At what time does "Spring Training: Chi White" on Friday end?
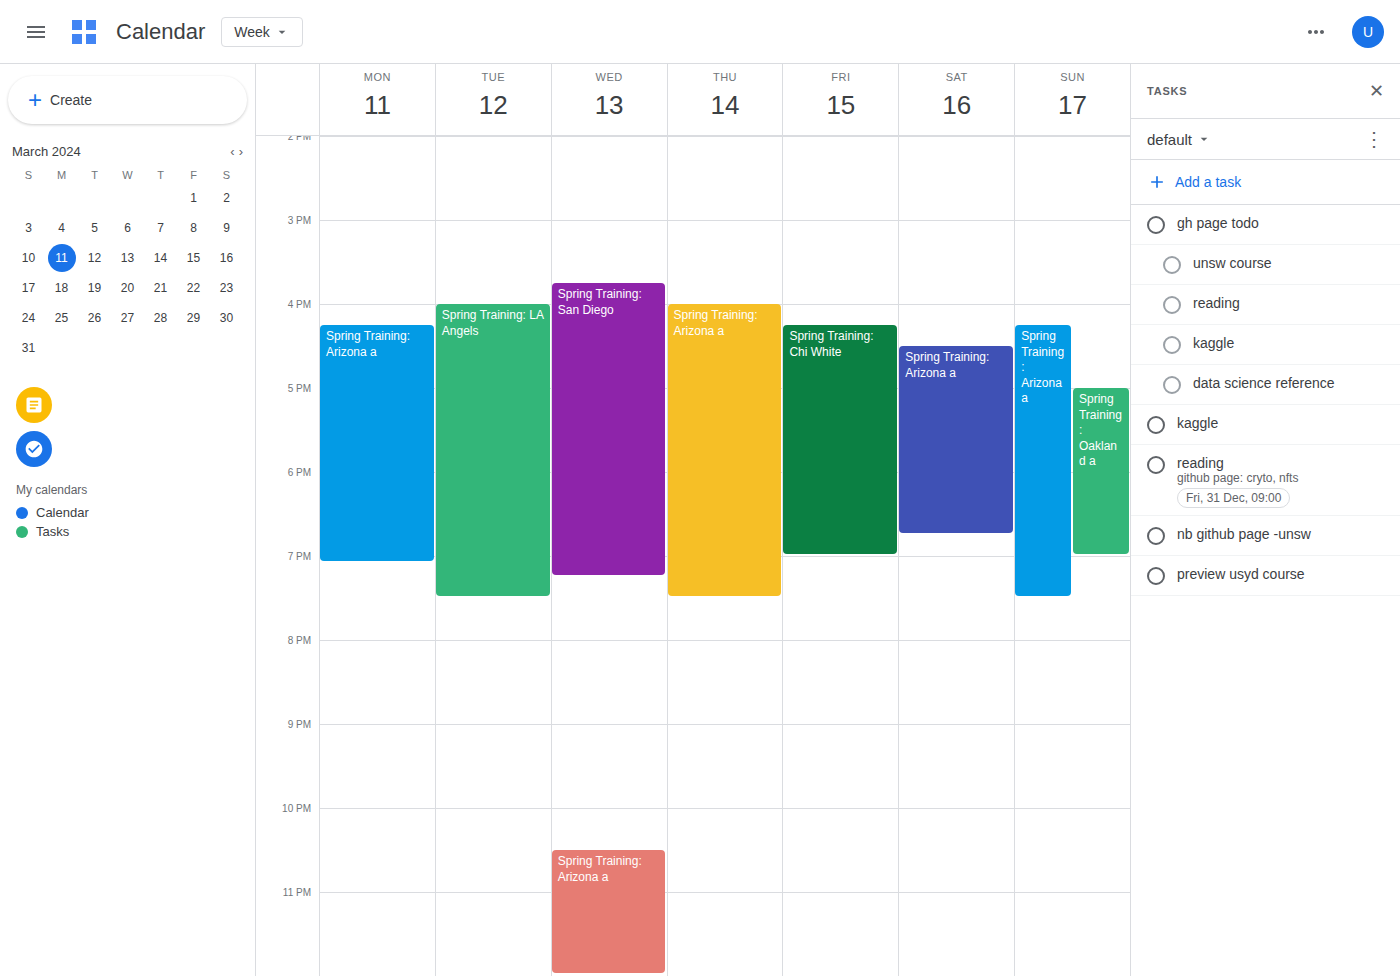
7:00 PM